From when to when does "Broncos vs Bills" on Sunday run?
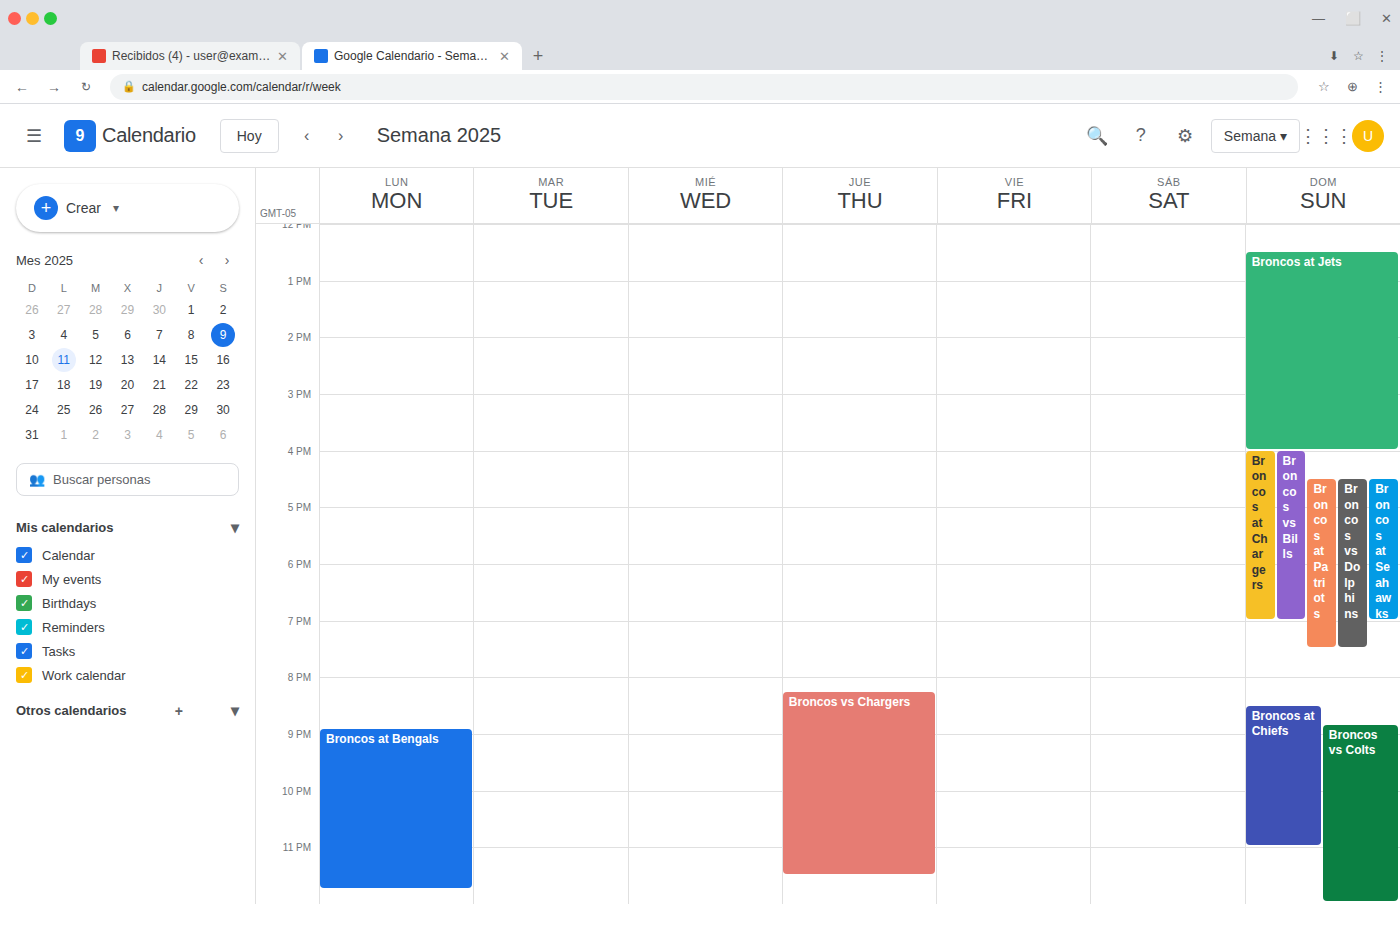
4:00 PM to 7:00 PM